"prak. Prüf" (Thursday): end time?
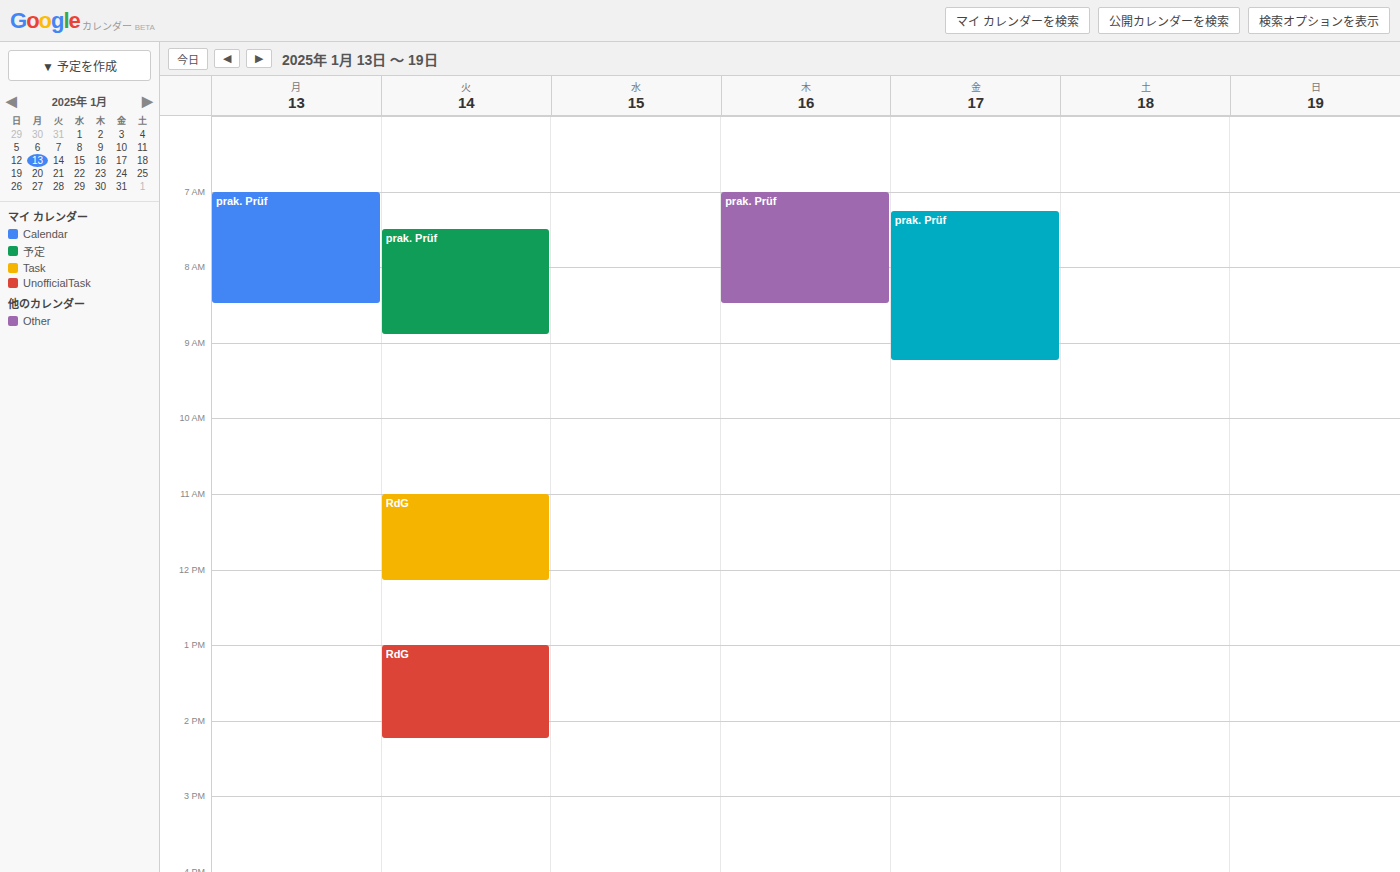
8:30 AM